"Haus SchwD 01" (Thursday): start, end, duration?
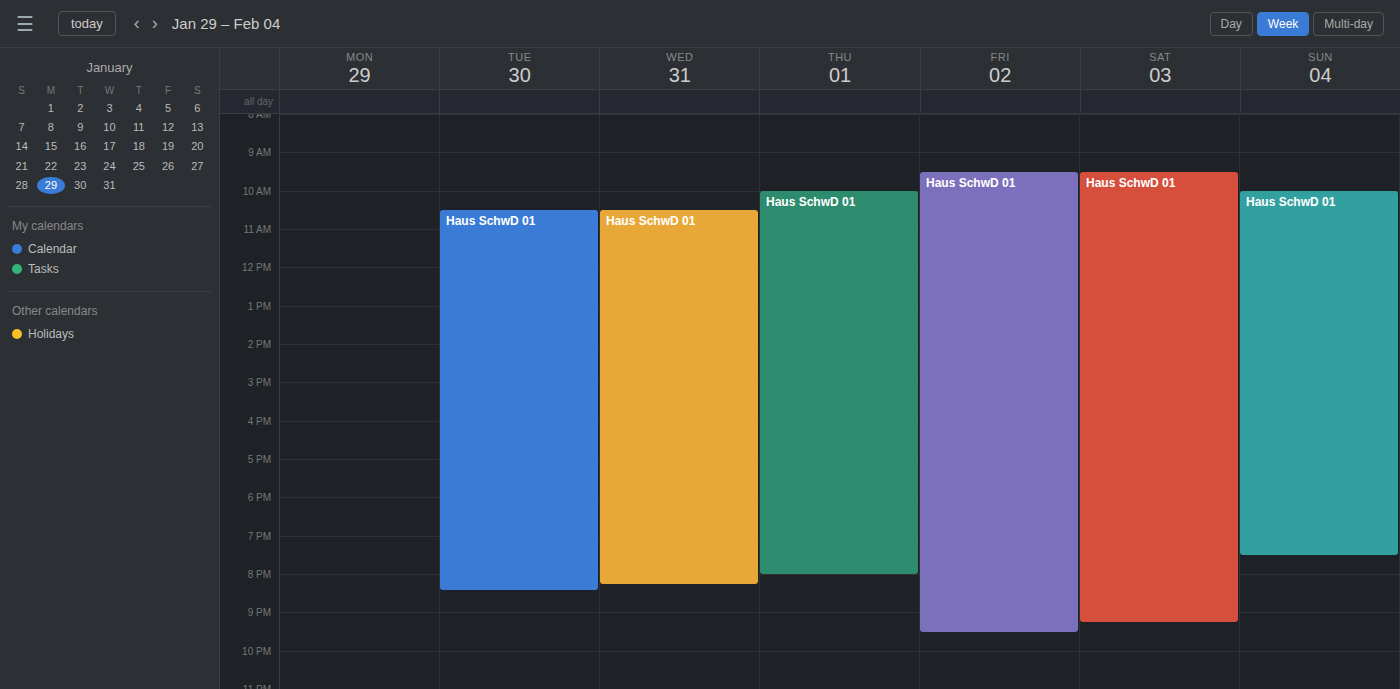
10:00 AM to 8:00 PM, 10 hours